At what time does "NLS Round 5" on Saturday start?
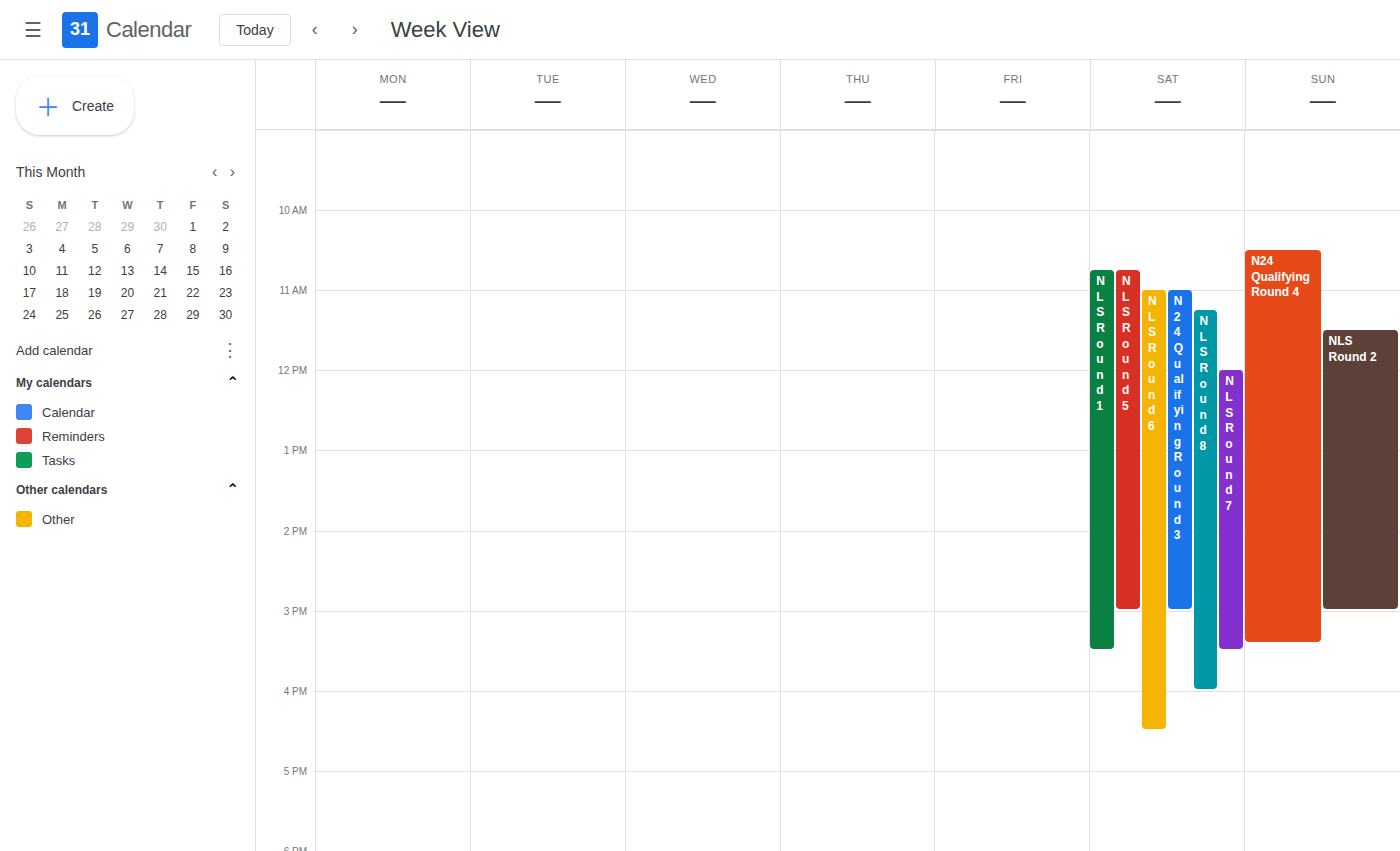
10:45 AM